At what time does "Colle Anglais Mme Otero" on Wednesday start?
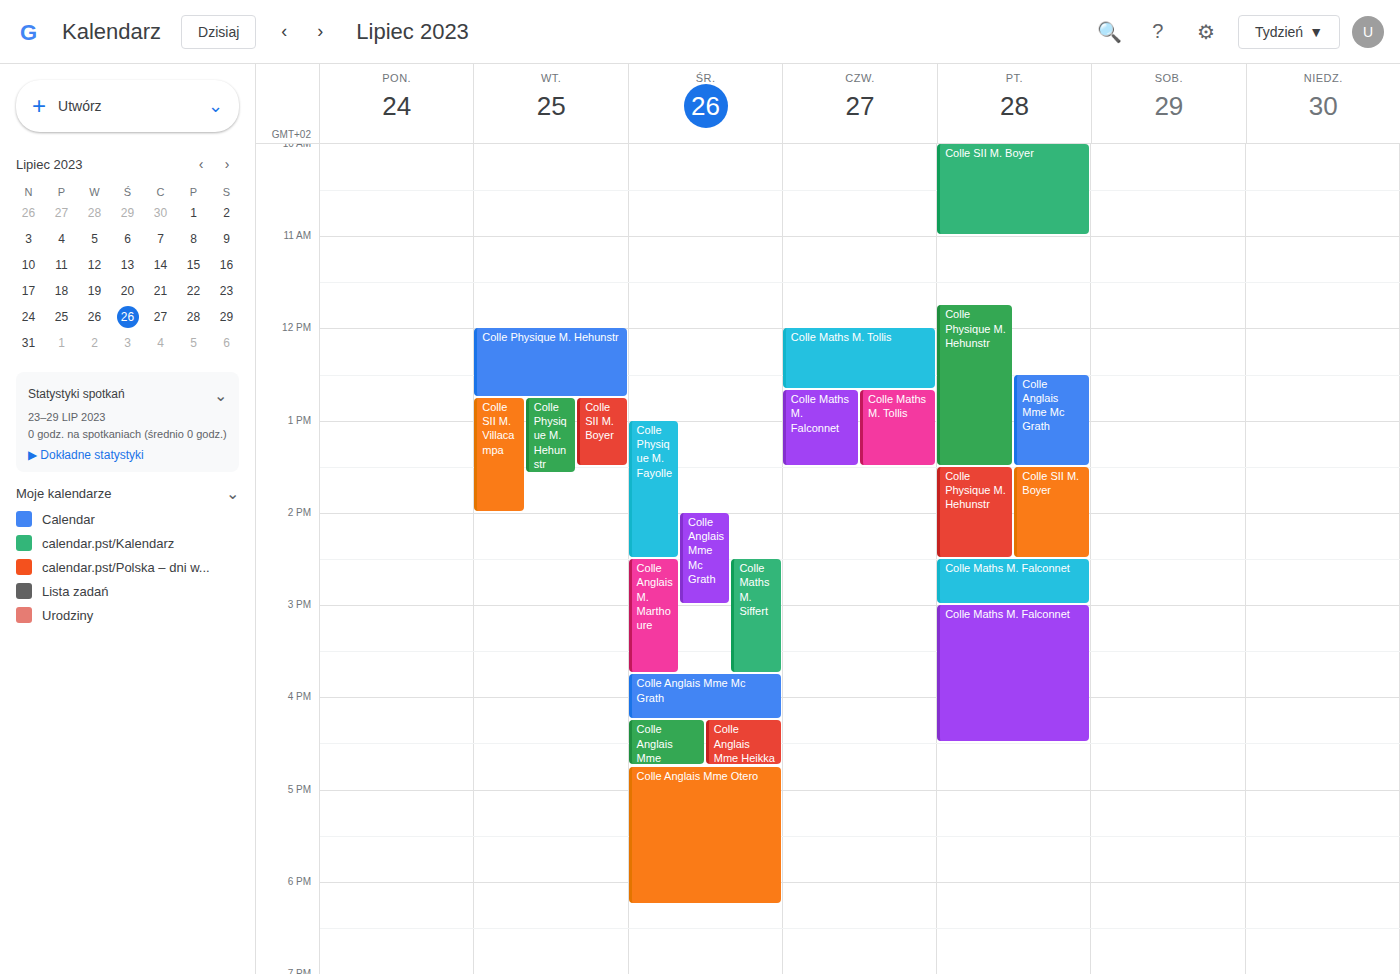
4:45 PM